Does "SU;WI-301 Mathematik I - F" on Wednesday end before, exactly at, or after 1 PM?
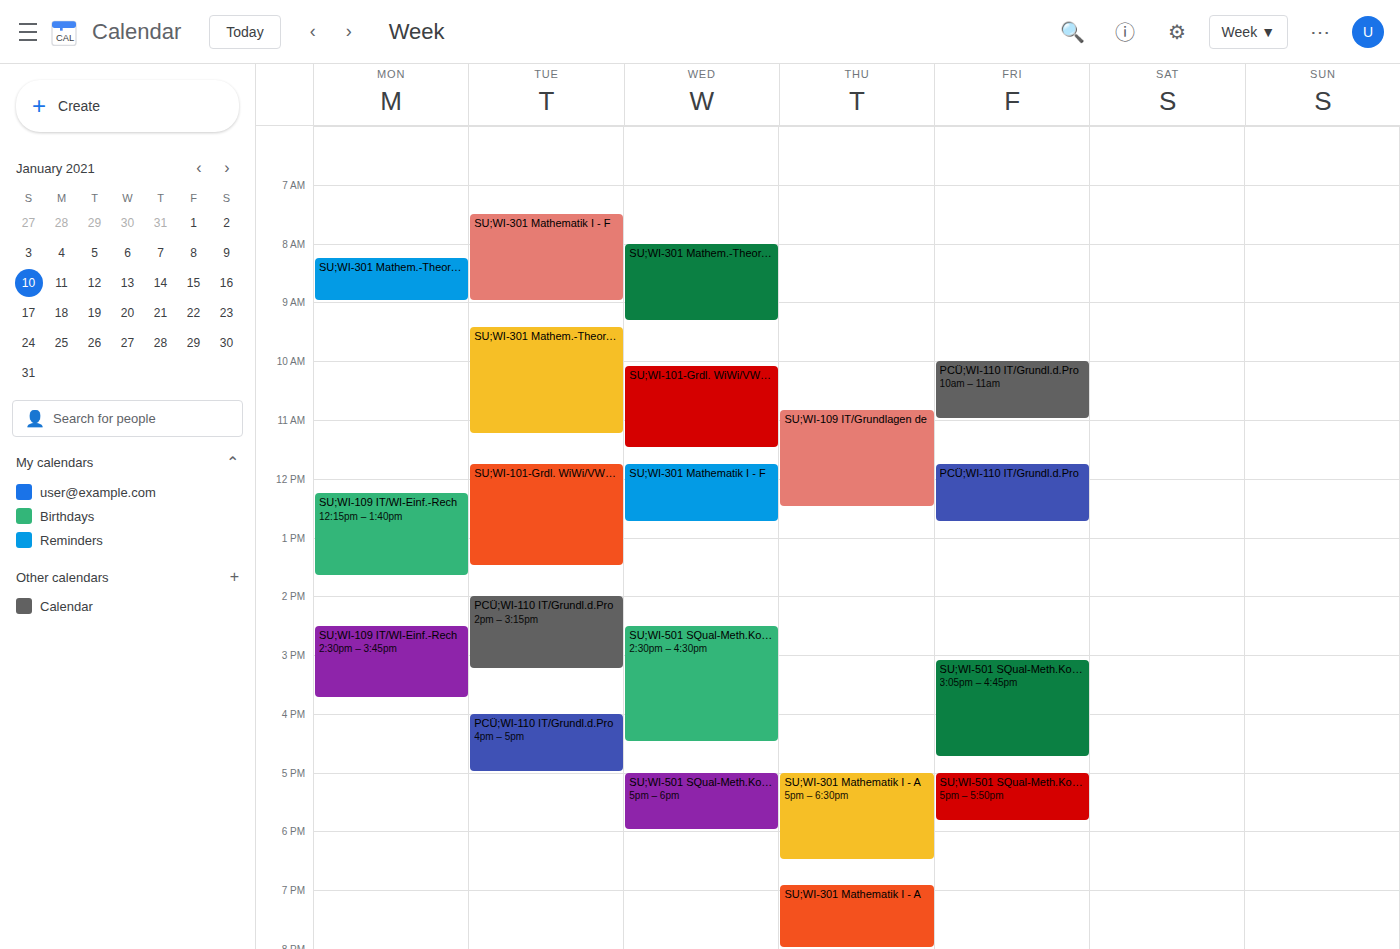
12:45 PM -- before 1 PM, 15 minutes above the 1 PM line.